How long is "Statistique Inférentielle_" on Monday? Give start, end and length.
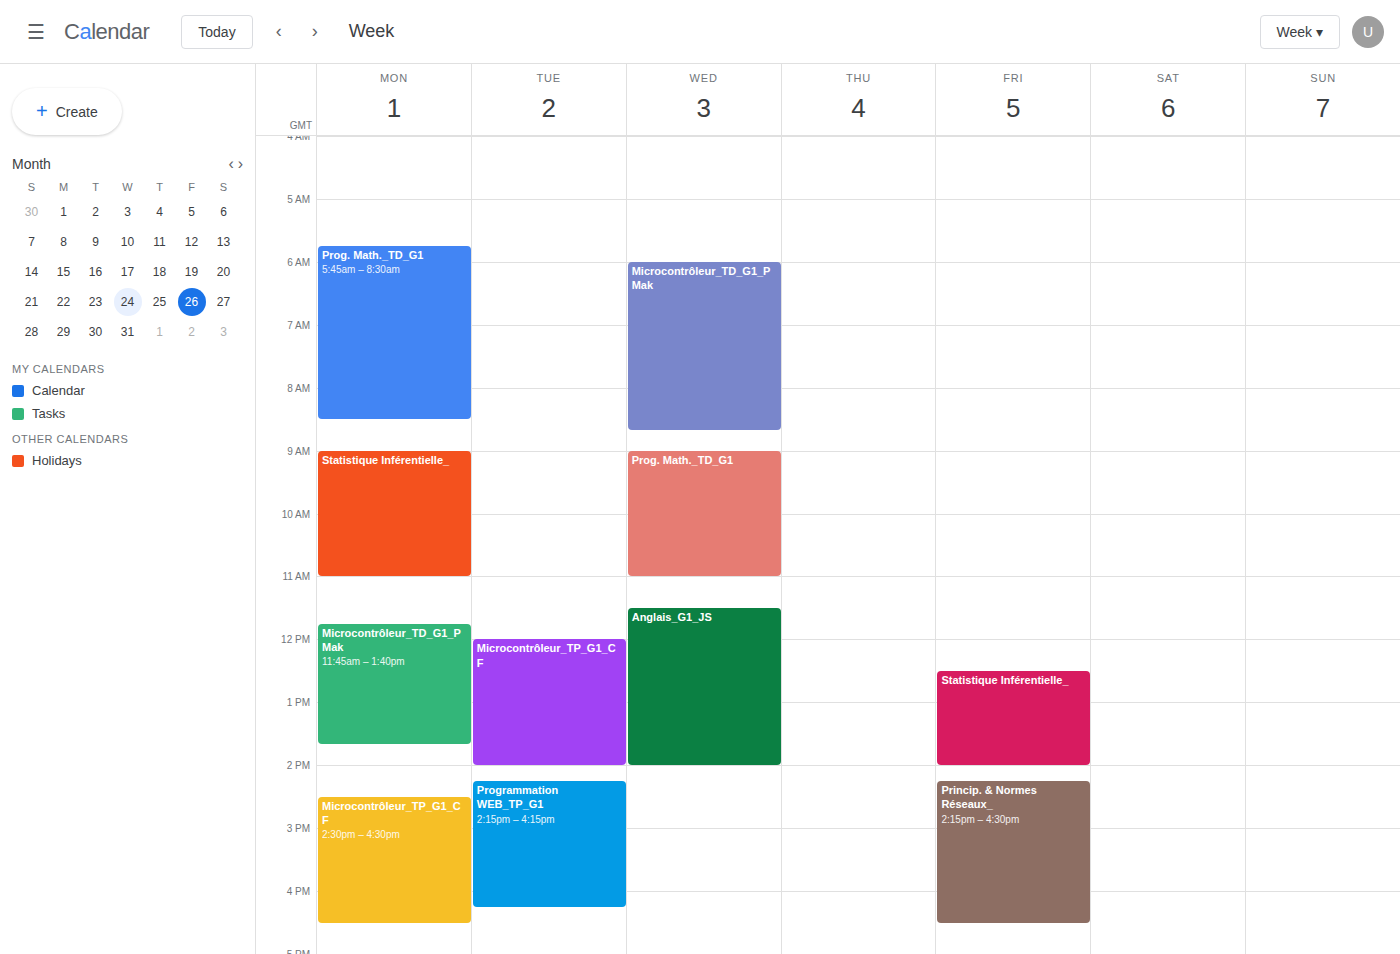
09:00 to 11:00, 2 hours